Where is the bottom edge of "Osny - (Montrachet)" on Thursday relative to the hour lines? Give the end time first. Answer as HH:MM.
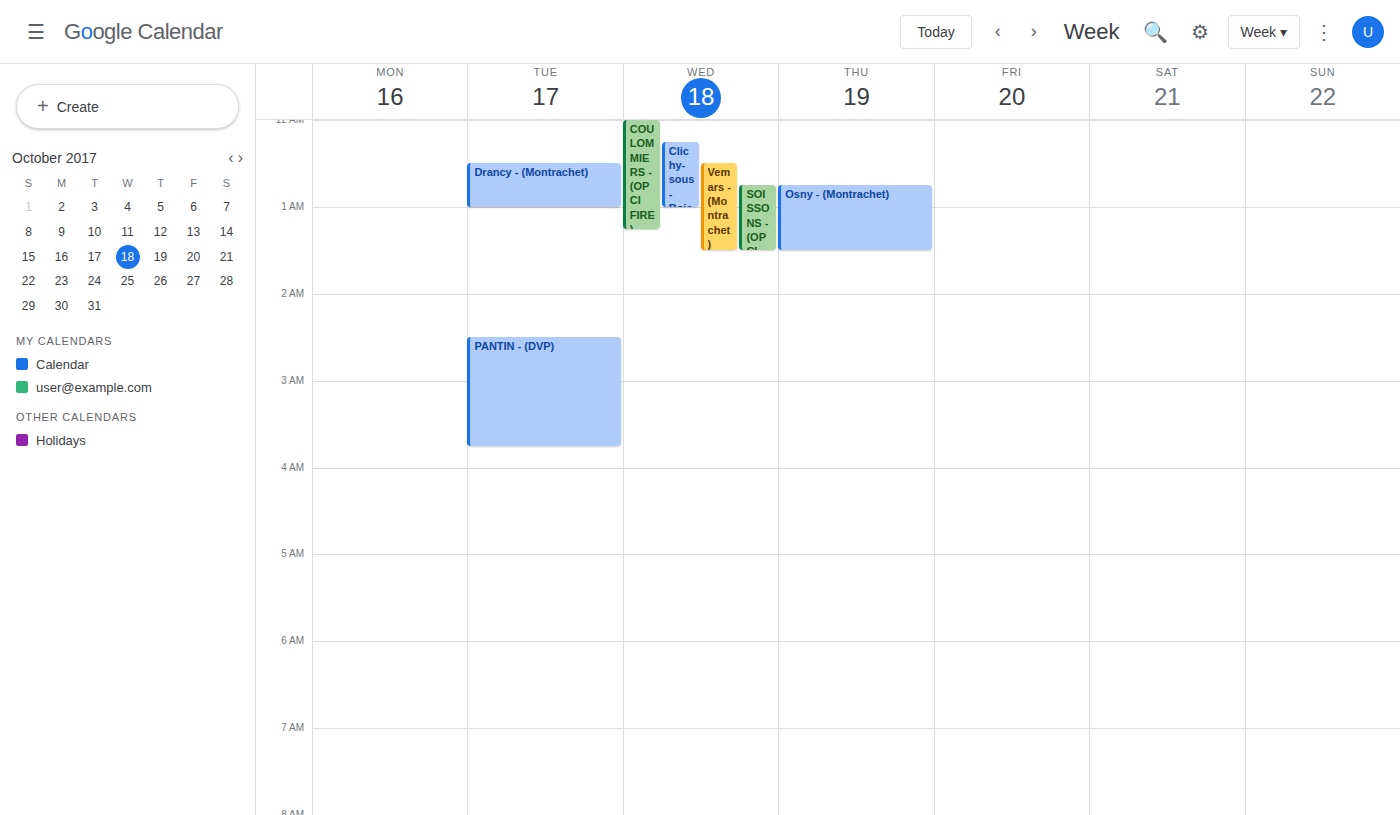
01:30 -- halfway between the 01:00 and 02:00 lines.